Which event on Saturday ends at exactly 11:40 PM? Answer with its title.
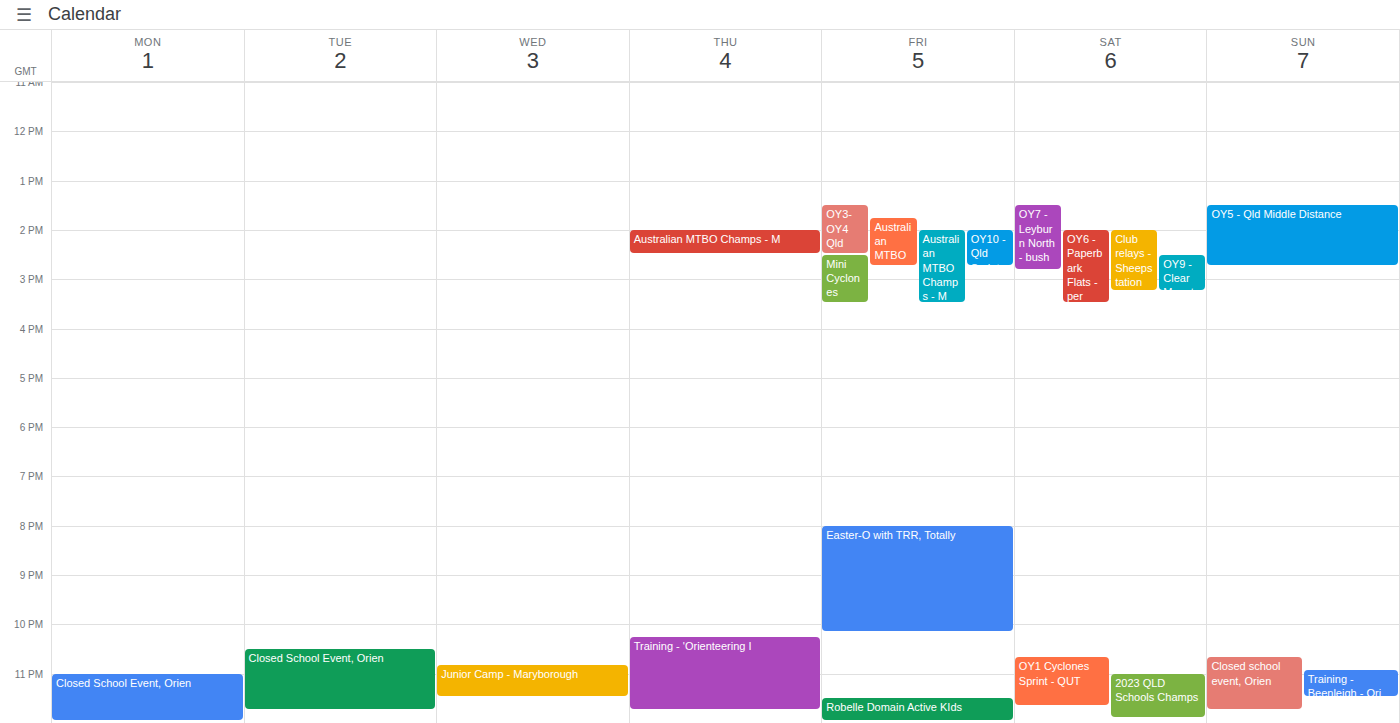
"OY1 Cyclones Sprint - QUT"